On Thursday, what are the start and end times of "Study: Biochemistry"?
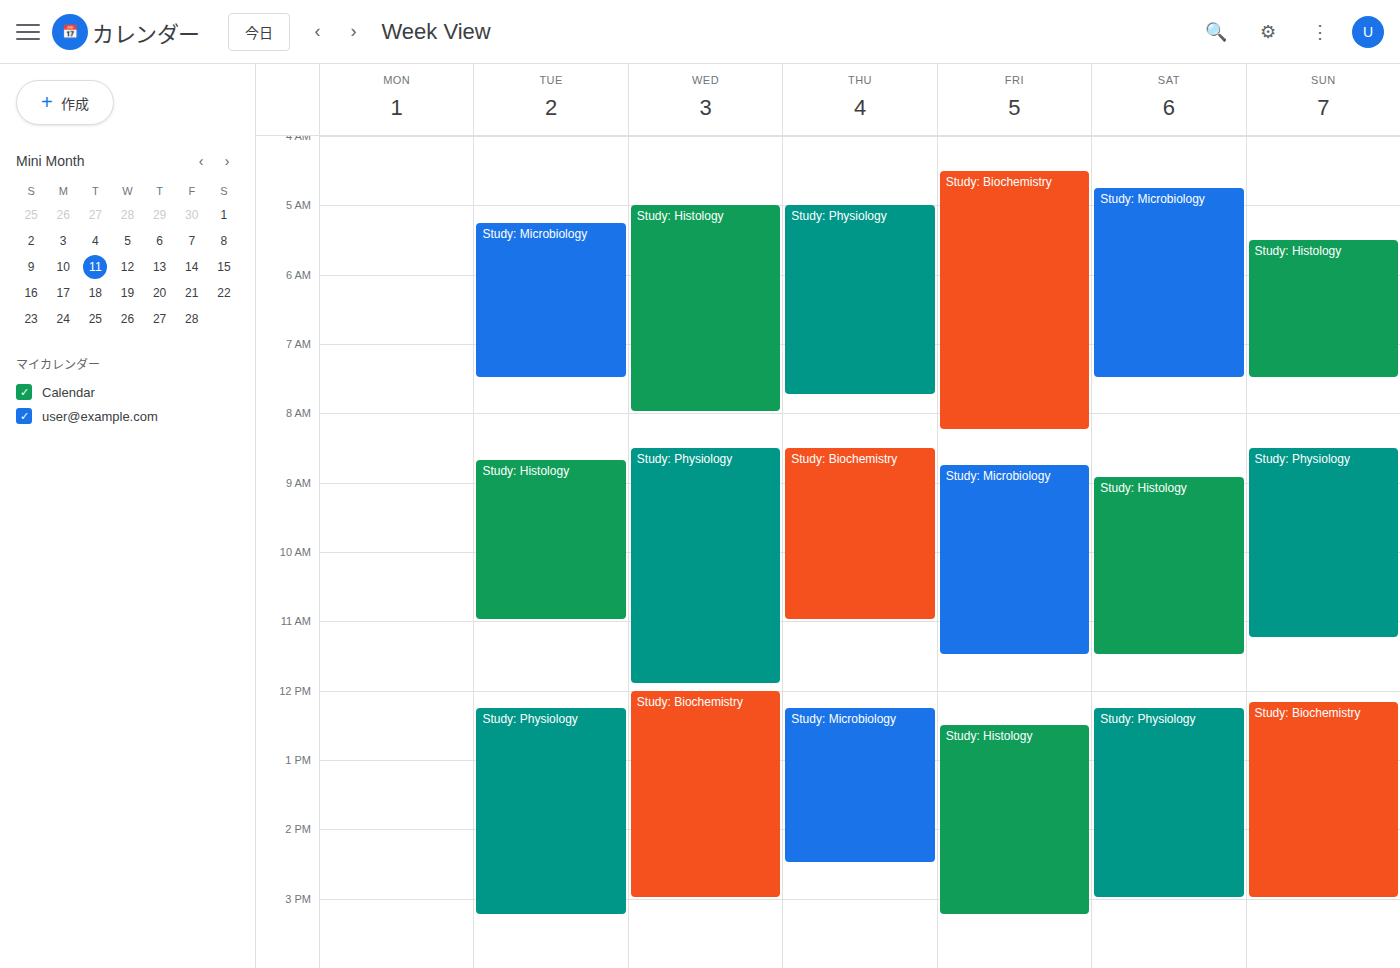
8:30 AM to 11:00 AM